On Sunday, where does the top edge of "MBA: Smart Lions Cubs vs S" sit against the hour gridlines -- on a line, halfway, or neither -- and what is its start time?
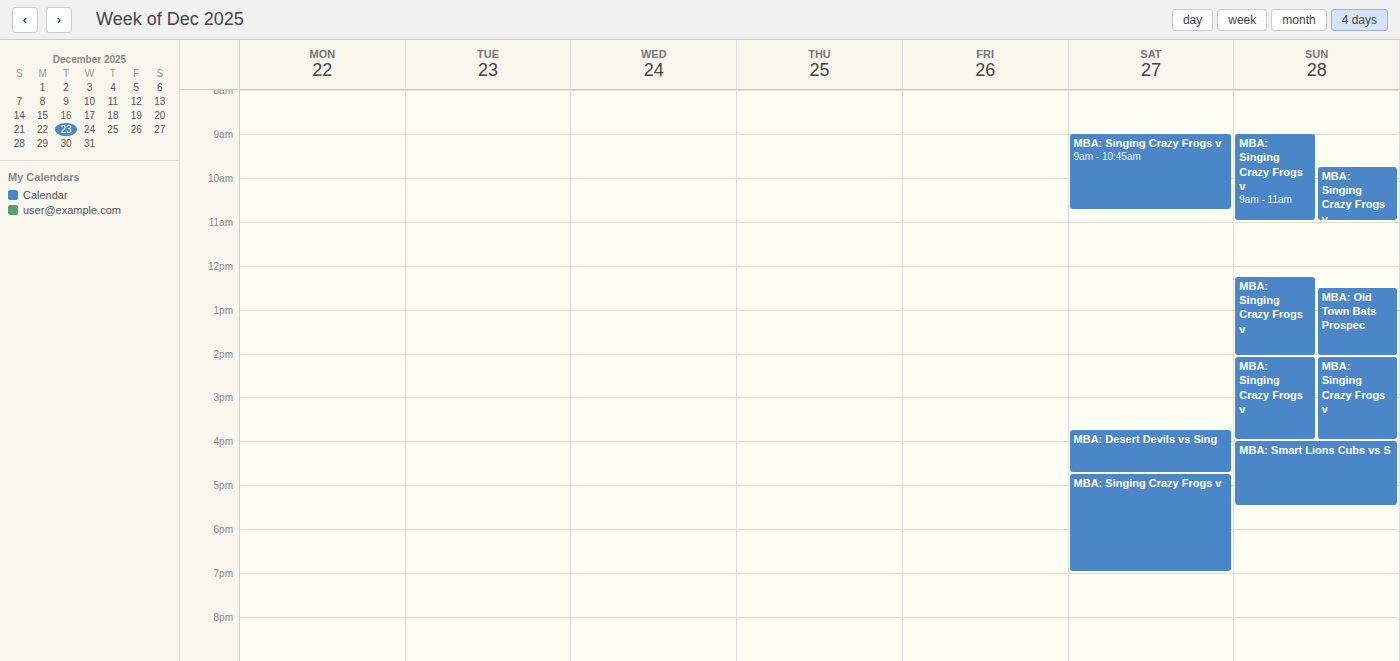
16:00 -- exactly on the 16:00 line.